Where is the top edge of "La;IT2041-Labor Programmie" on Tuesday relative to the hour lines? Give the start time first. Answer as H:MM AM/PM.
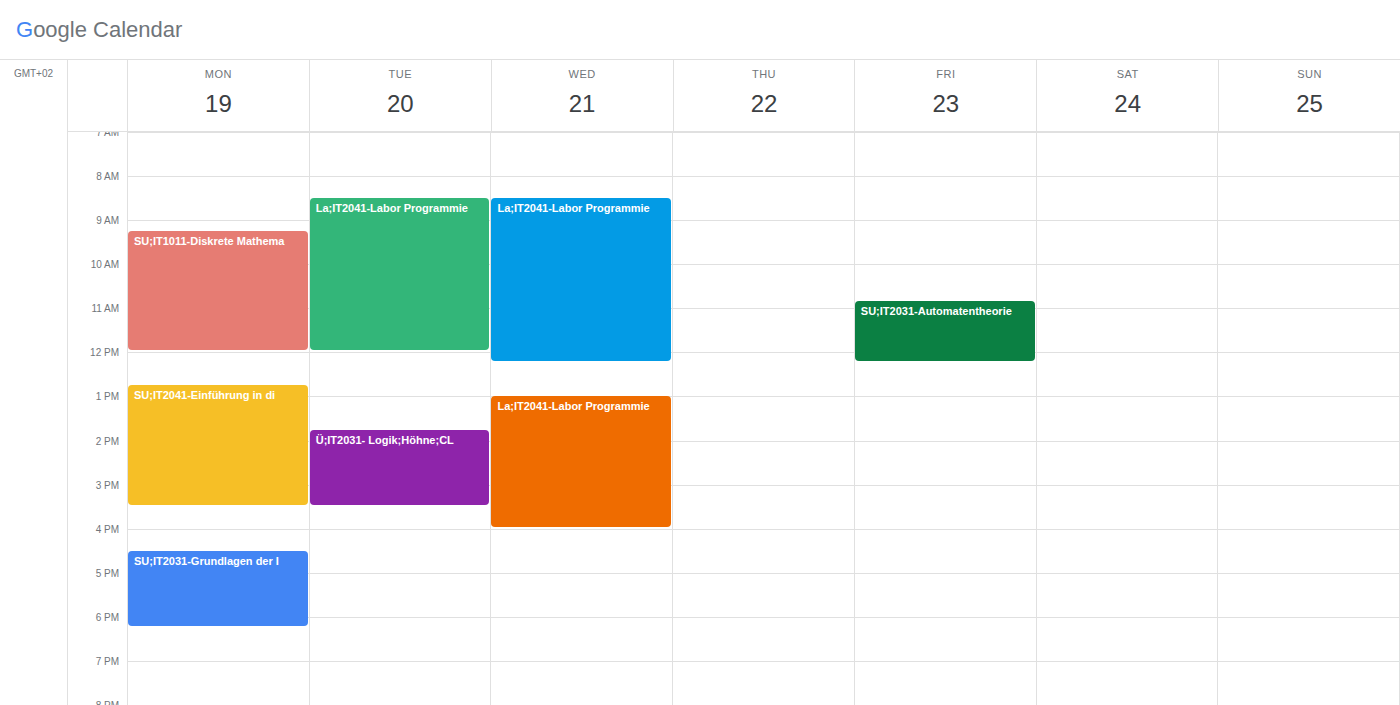
8:30 AM -- halfway between the 8 AM and 9 AM lines.